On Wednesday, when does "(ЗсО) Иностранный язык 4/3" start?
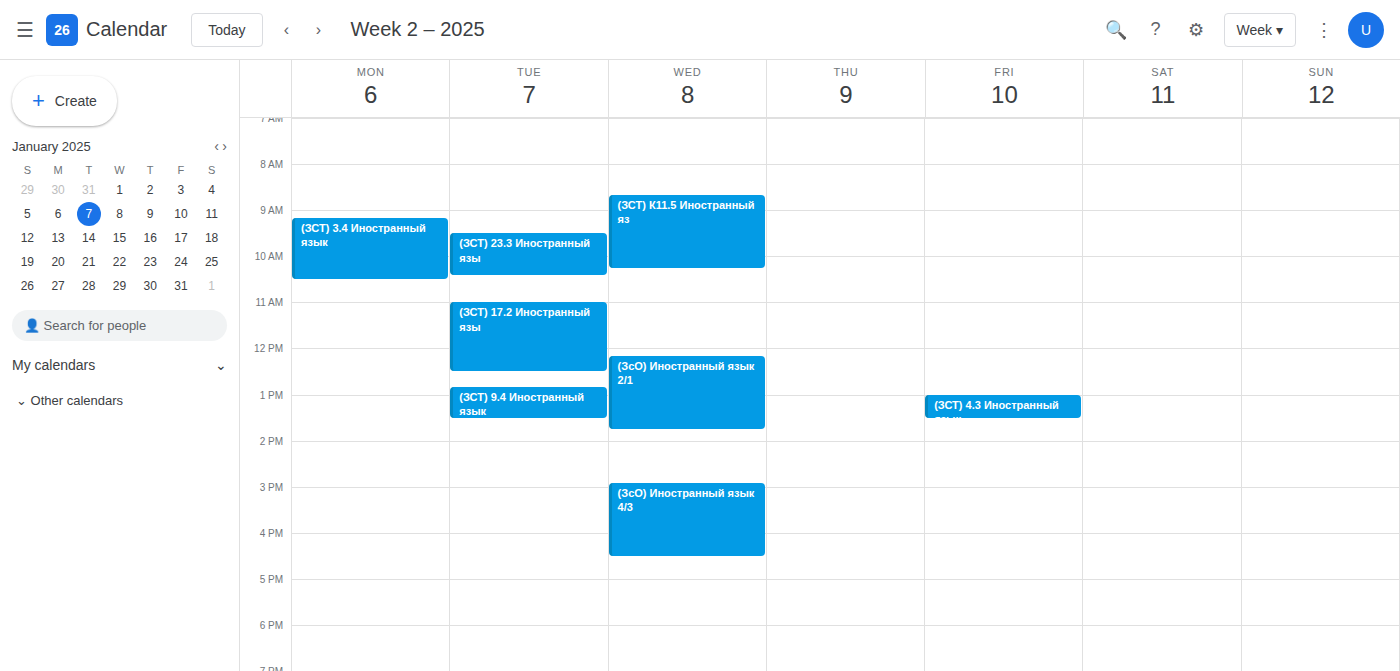
14:55